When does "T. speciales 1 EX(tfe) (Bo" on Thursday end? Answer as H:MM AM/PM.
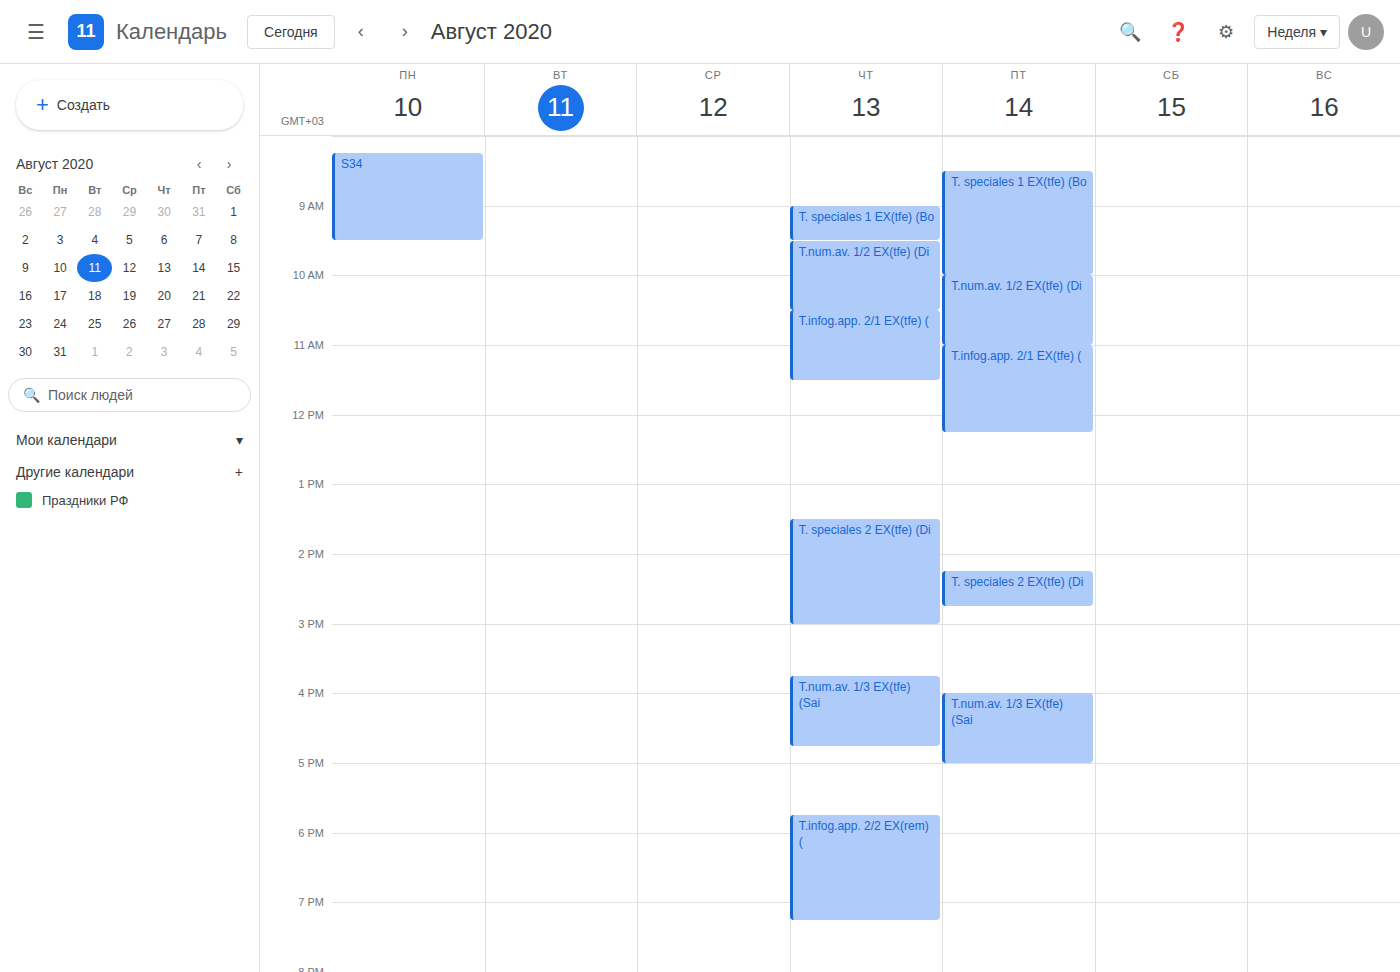
9:30 AM